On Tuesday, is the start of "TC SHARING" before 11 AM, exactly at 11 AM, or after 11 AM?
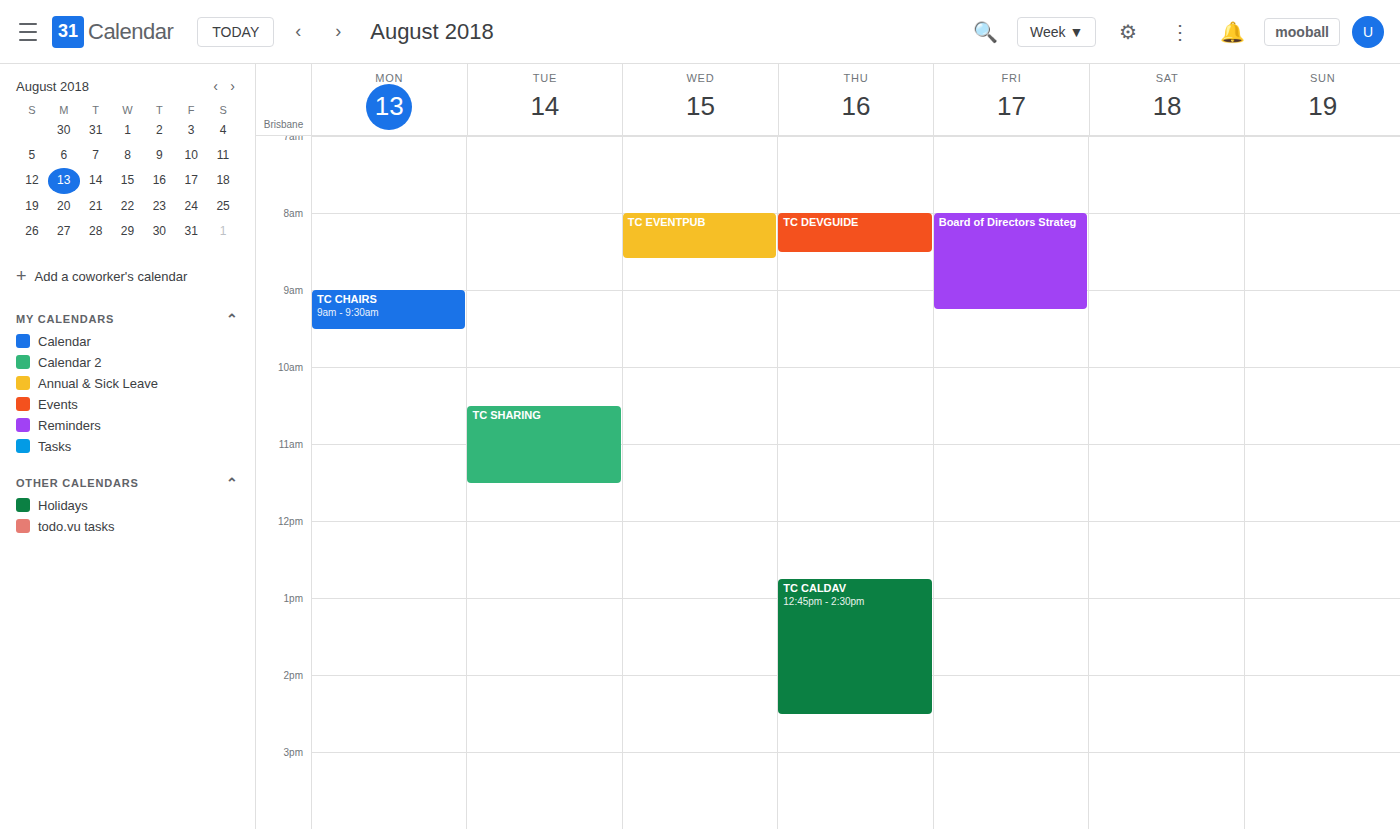
10:30 AM -- before 11 AM, 30 minutes above the 11 AM line.